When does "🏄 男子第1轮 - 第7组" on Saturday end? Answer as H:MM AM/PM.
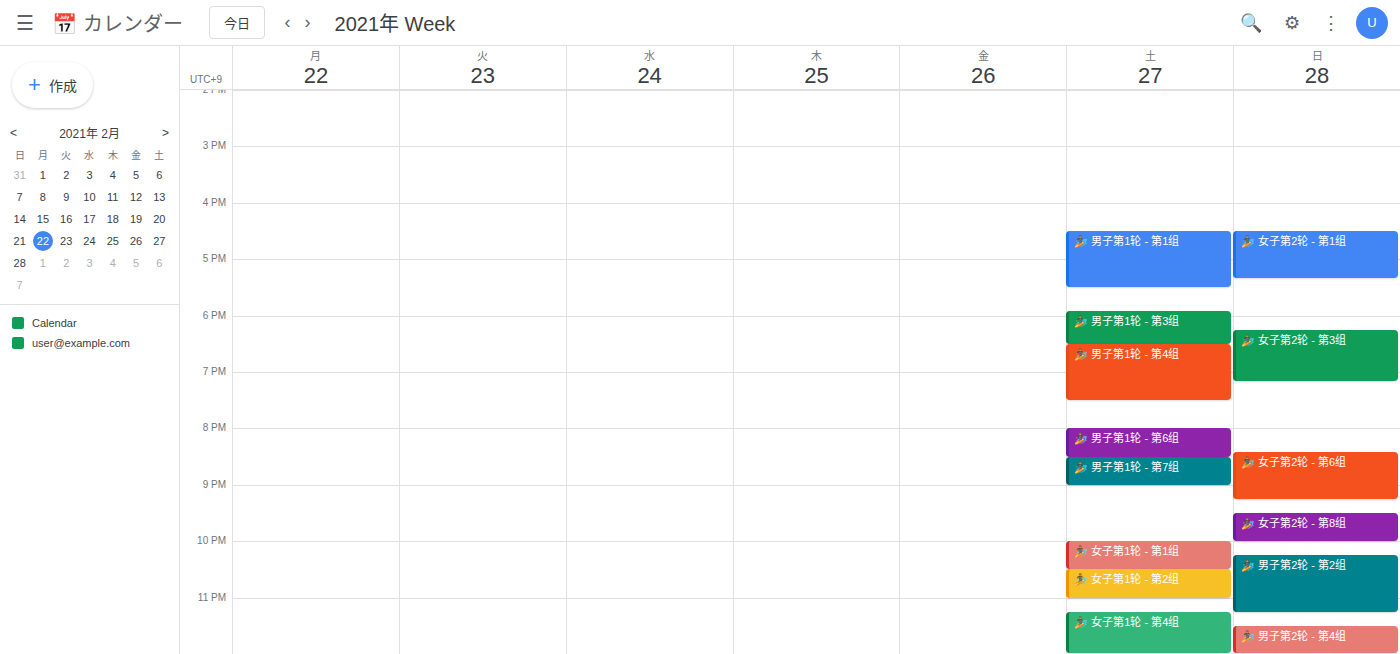
9:00 PM